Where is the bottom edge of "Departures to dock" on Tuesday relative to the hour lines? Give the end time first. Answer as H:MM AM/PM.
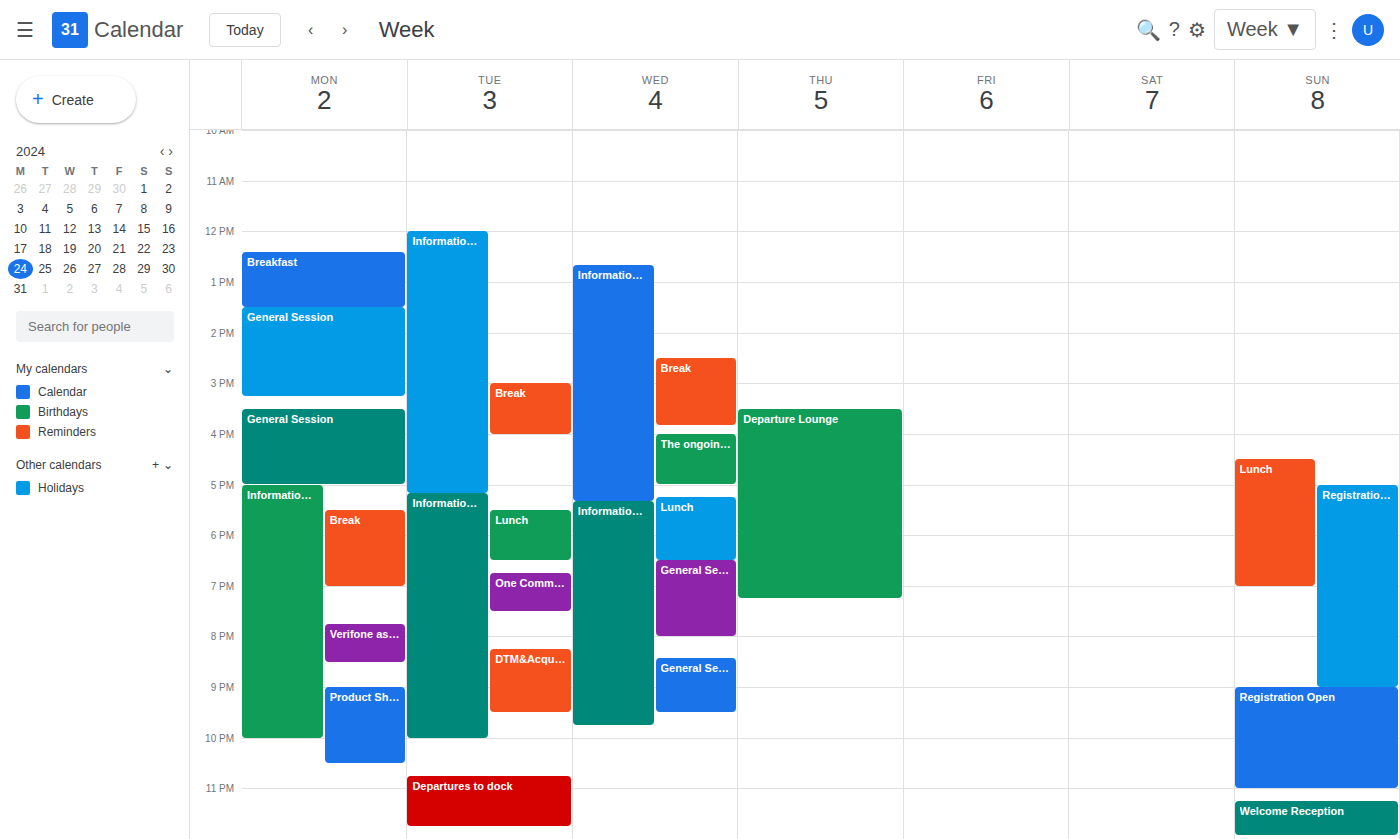
11:45 PM -- neither: three quarters of the way from the 11 PM line to the 12 AM line.